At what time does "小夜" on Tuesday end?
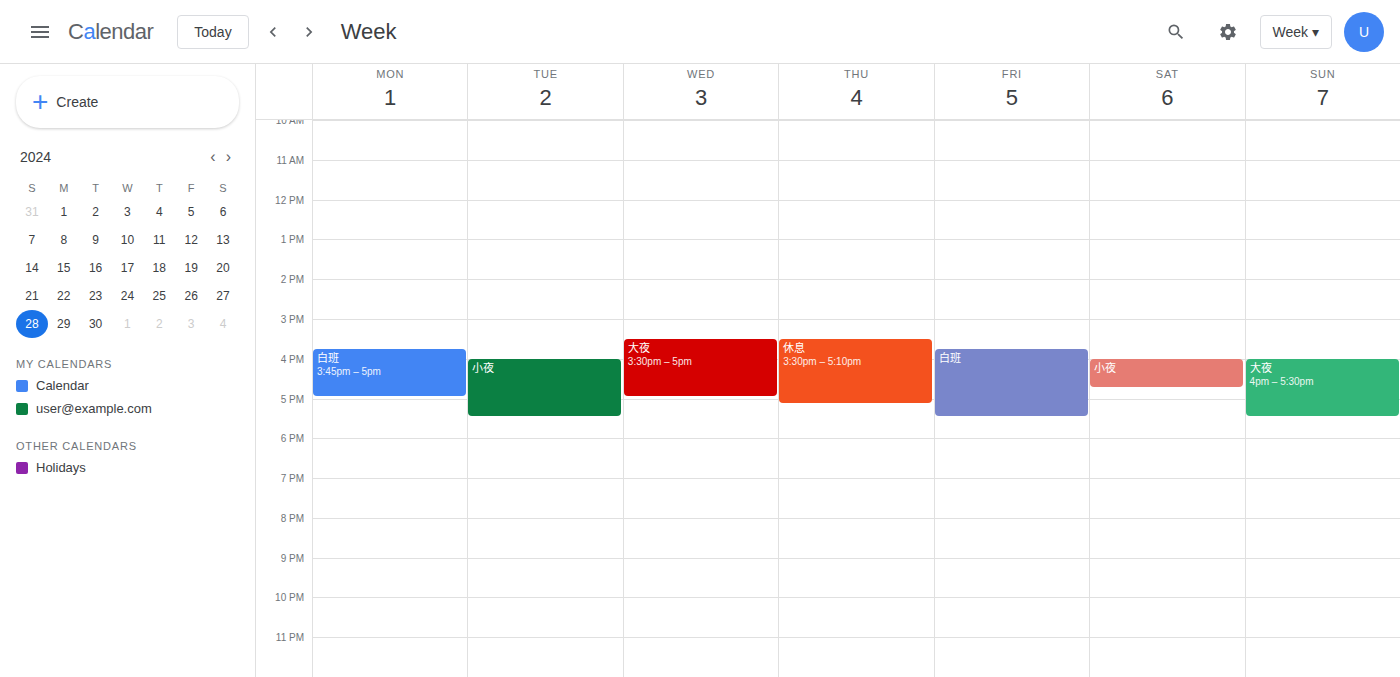
17:30